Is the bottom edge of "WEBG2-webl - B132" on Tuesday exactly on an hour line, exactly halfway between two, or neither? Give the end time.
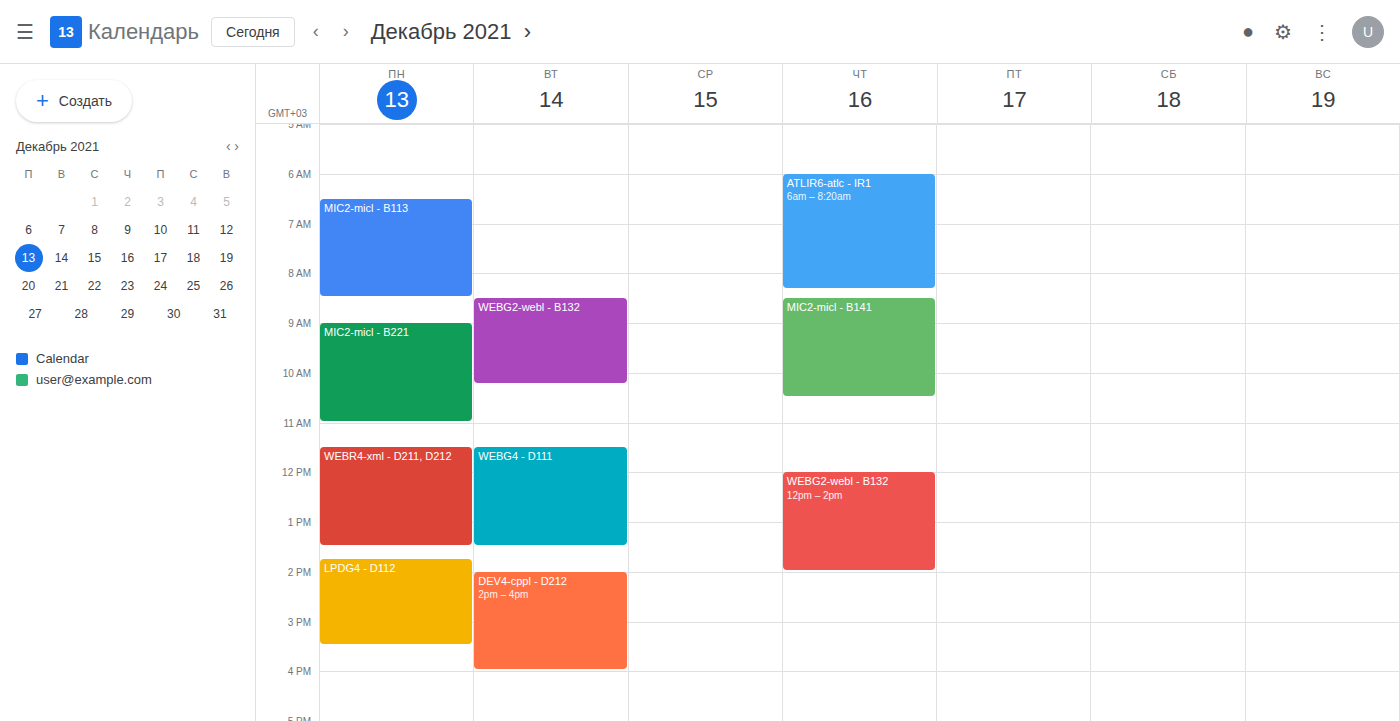
10:15 AM -- neither: a quarter of the way from the 10 AM line to the 11 AM line.